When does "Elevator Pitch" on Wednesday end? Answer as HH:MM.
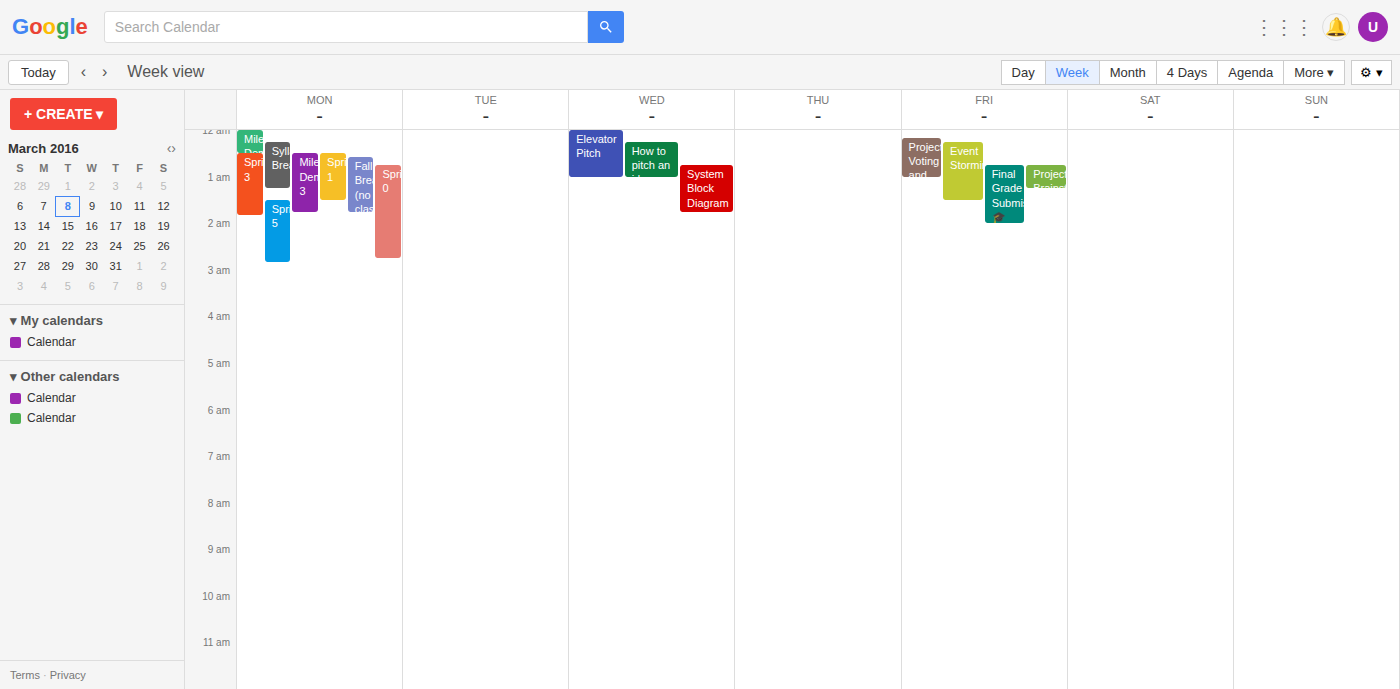
01:00